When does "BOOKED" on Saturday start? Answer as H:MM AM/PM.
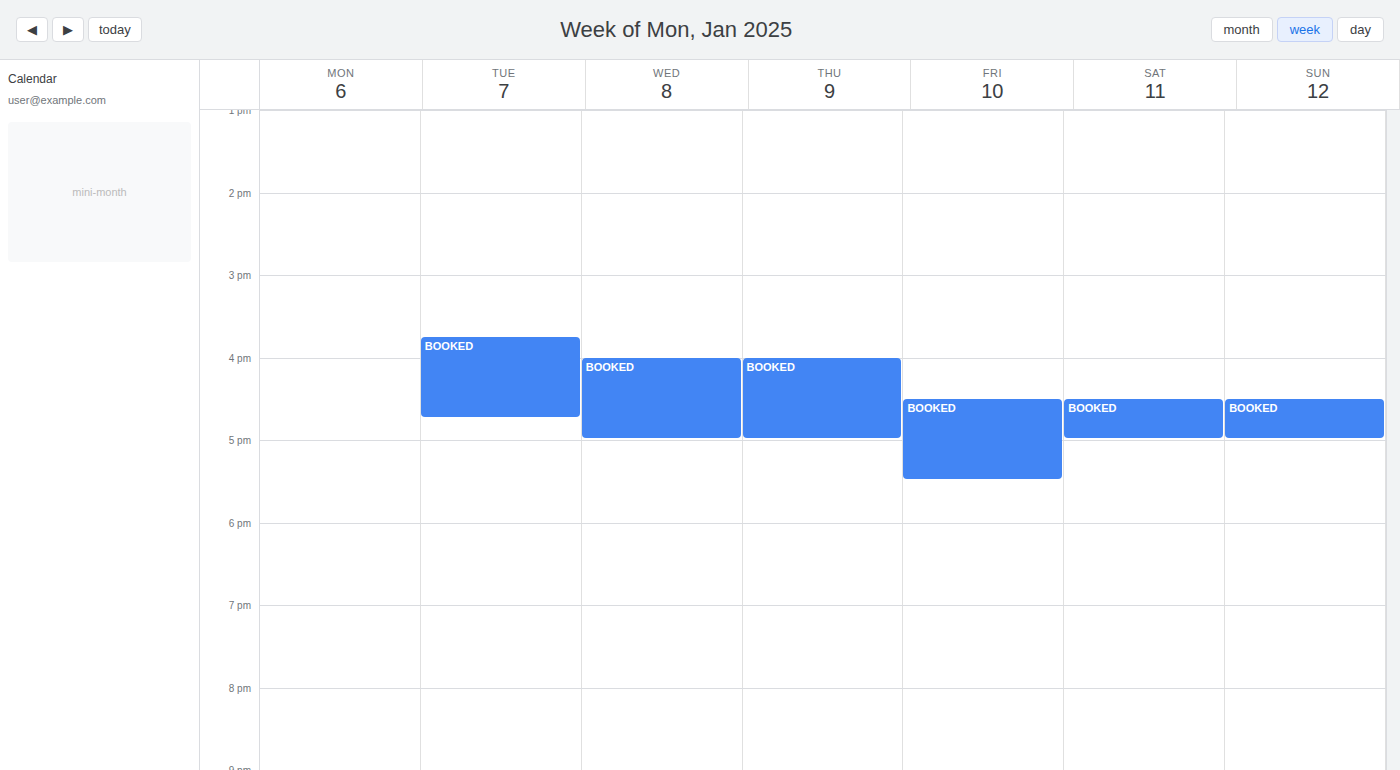
4:30 PM